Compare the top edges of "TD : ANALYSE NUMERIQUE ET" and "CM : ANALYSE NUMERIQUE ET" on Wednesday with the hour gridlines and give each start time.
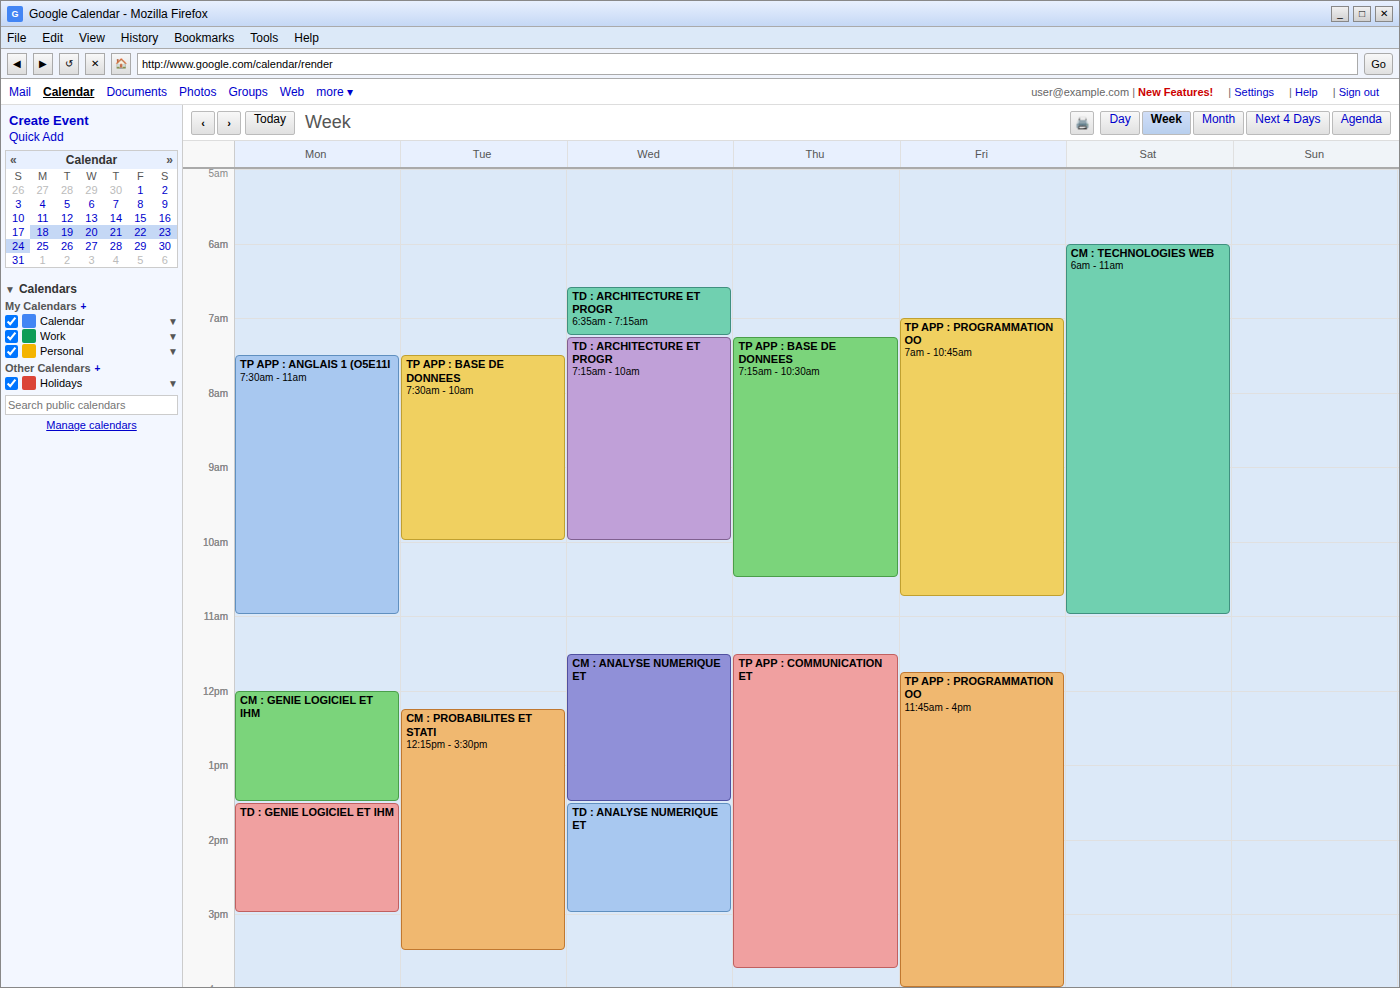
"TD : ANALYSE NUMERIQUE ET": 1:30 PM, halfway between the 1 PM and 2 PM lines. "CM : ANALYSE NUMERIQUE ET": 11:30 AM, halfway between the 11 AM and 12 PM lines.